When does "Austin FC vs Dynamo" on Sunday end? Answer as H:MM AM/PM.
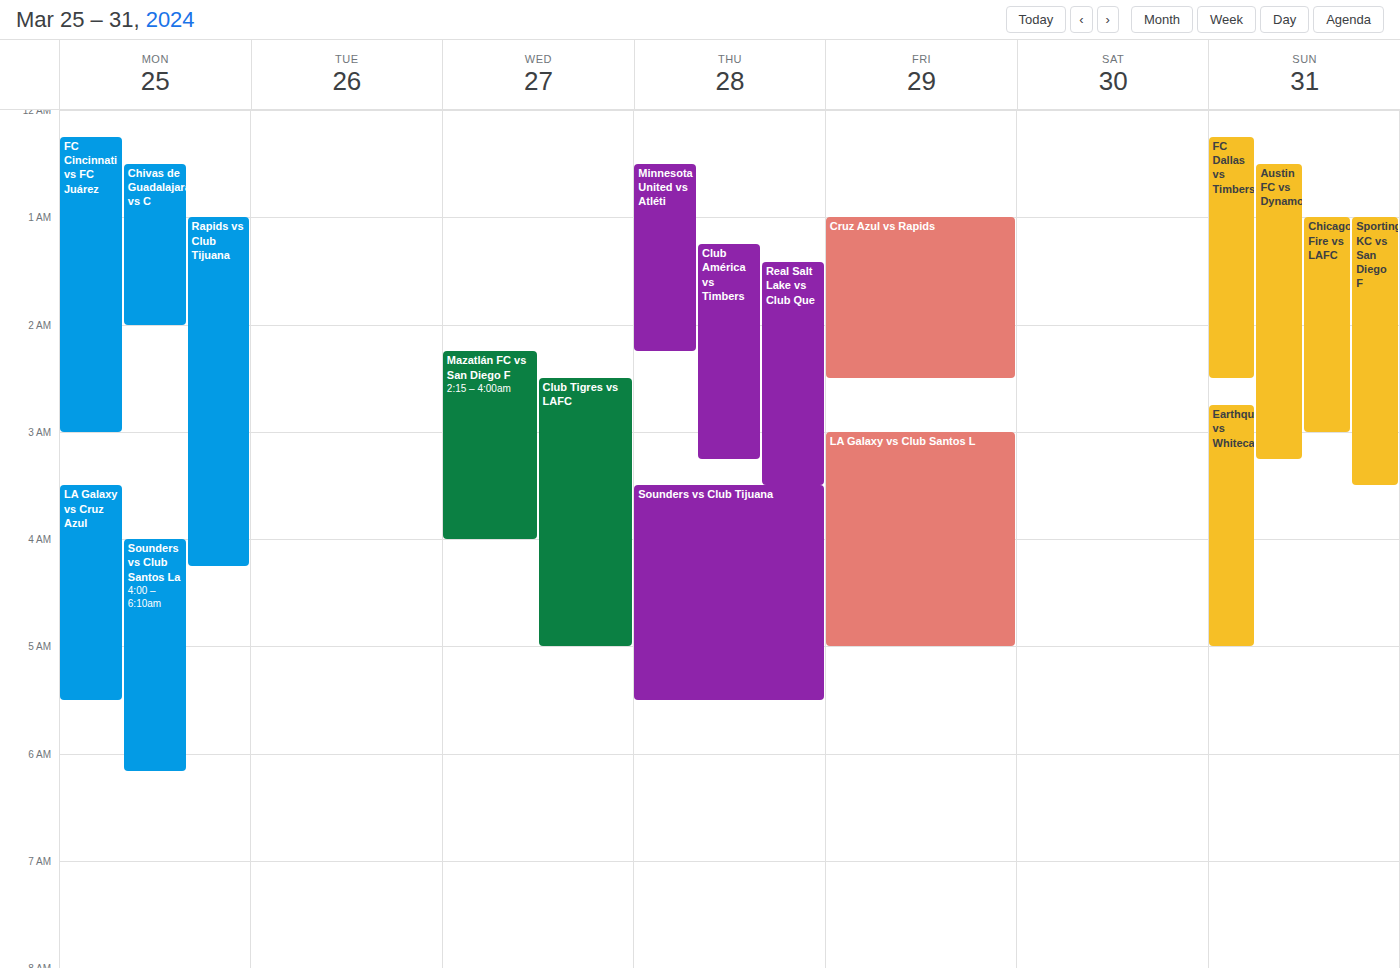
3:15 AM